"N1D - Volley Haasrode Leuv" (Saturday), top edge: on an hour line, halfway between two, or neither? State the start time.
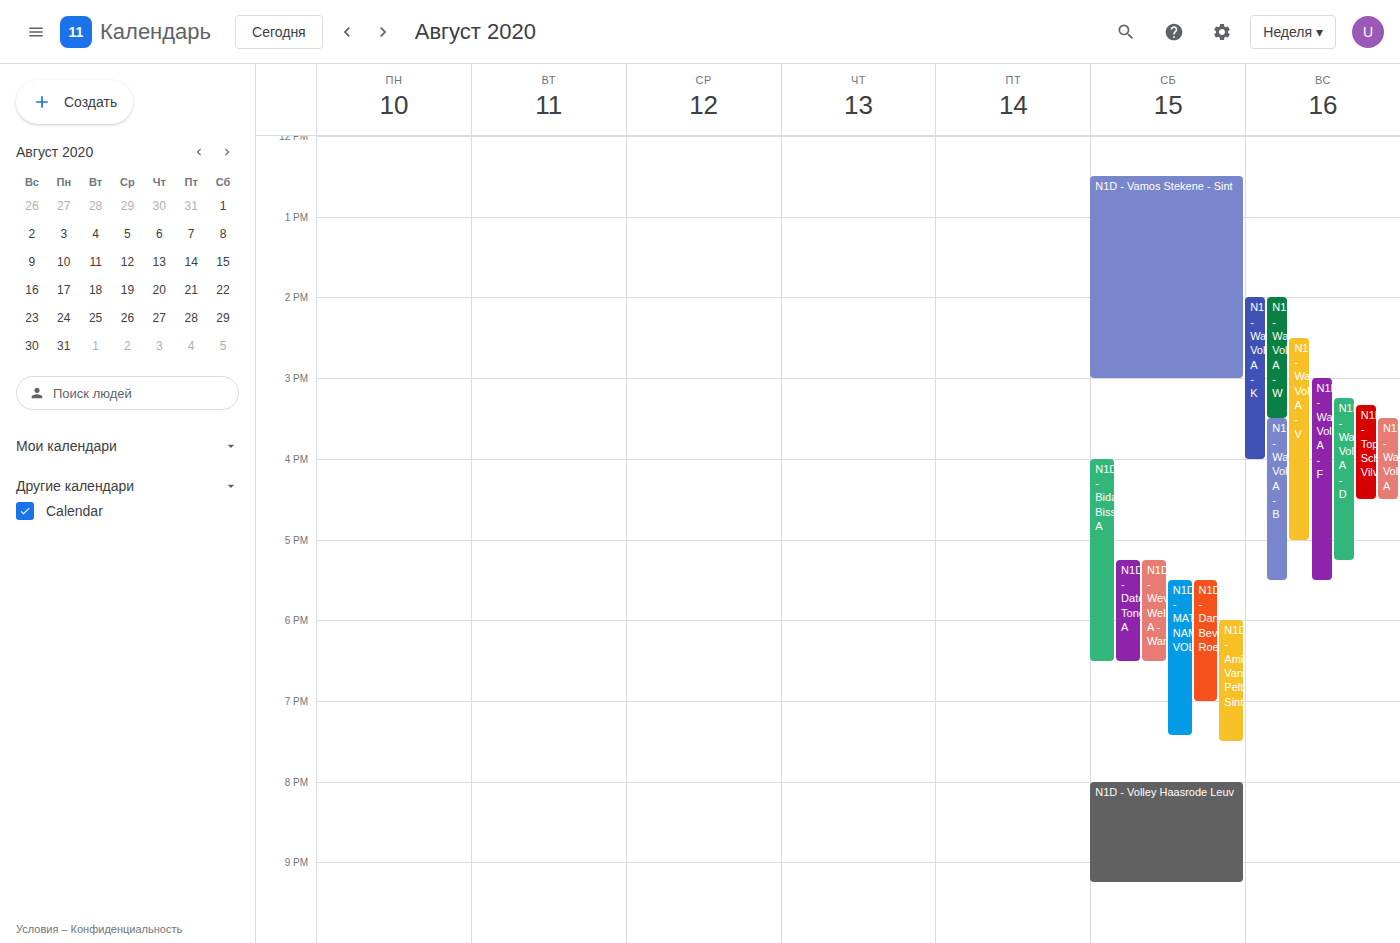
10:00 PM -- exactly on the 10 PM line.